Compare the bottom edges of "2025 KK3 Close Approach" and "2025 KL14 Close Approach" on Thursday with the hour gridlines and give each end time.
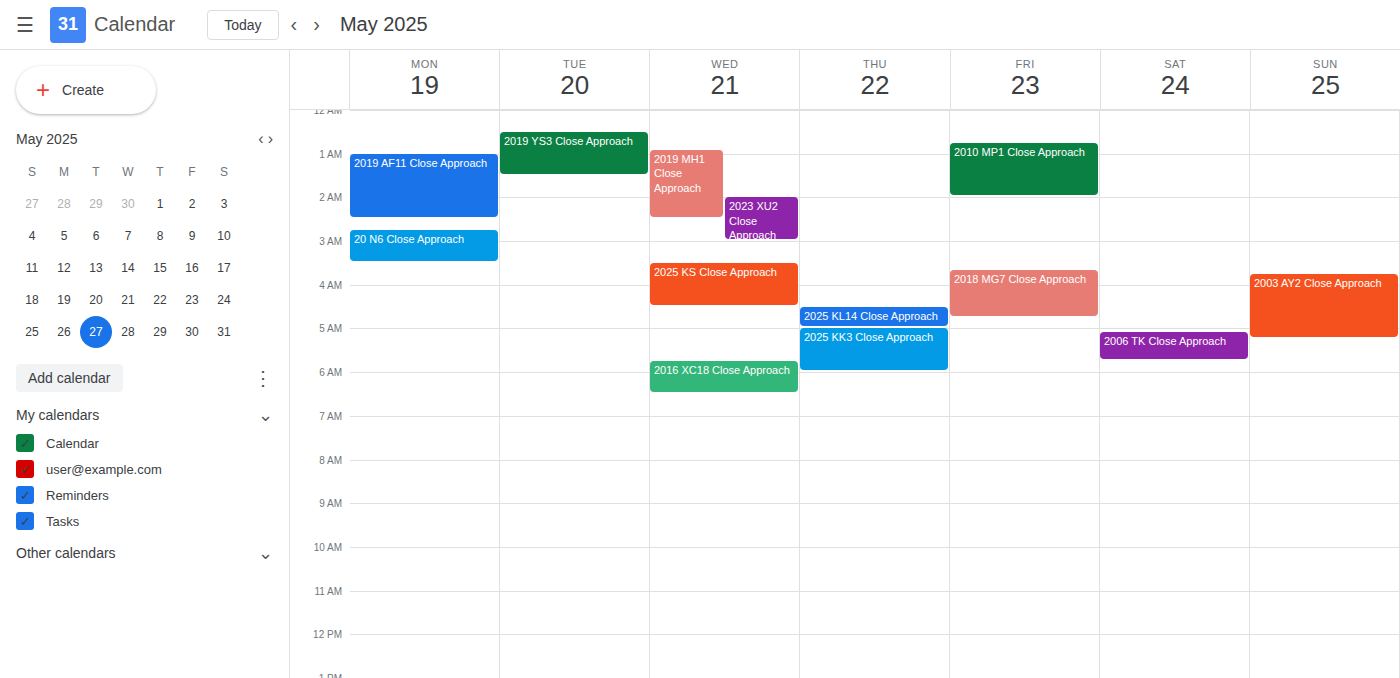
"2025 KK3 Close Approach": 6:00 AM, exactly on the 6 AM line. "2025 KL14 Close Approach": 5:00 AM, exactly on the 5 AM line.